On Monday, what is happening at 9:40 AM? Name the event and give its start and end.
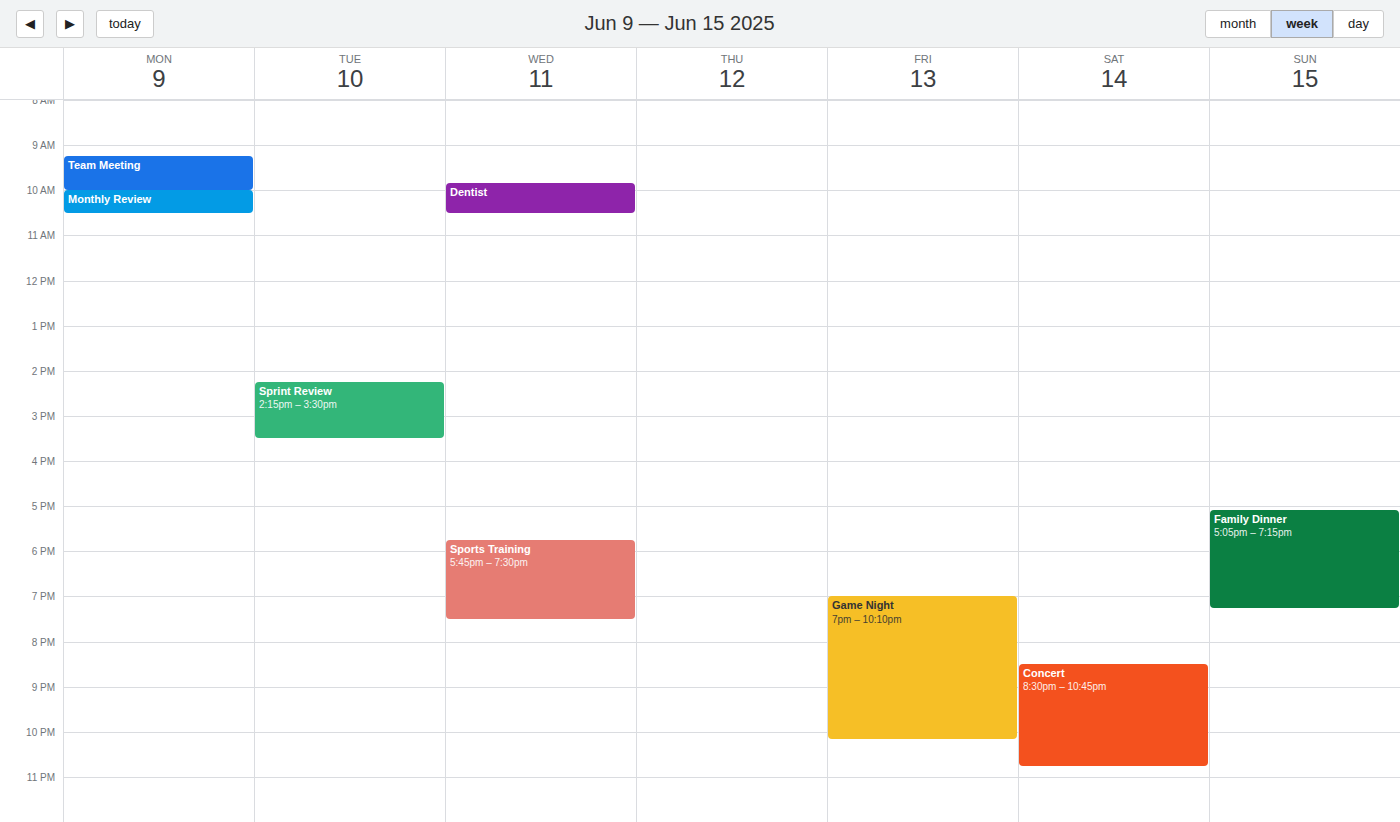
"Team Meeting", 9:15 AM to 10:00 AM